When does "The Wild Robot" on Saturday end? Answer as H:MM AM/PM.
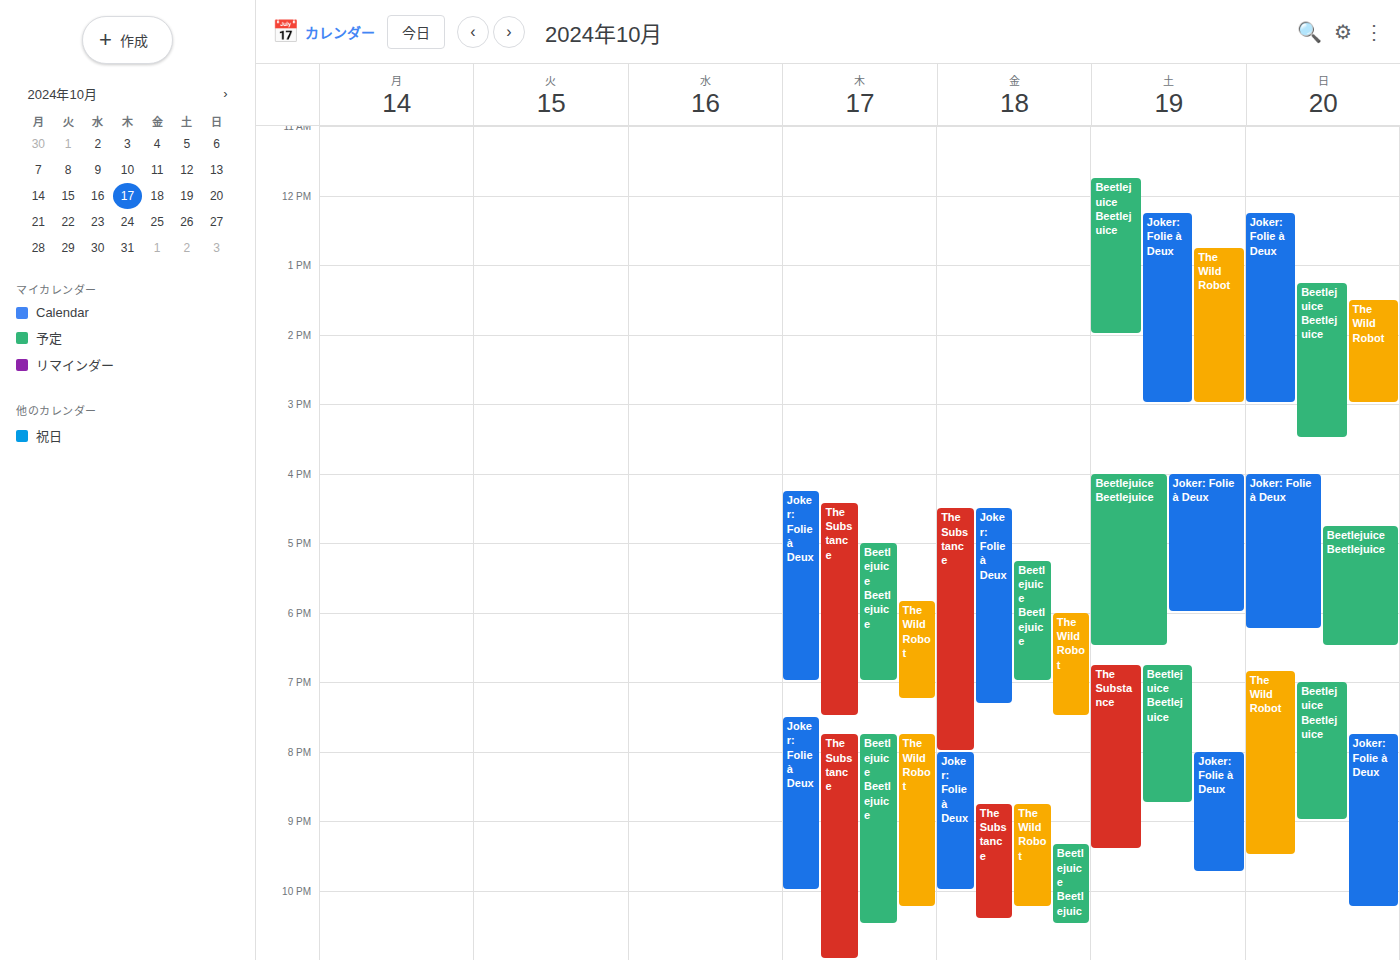
3:00 PM